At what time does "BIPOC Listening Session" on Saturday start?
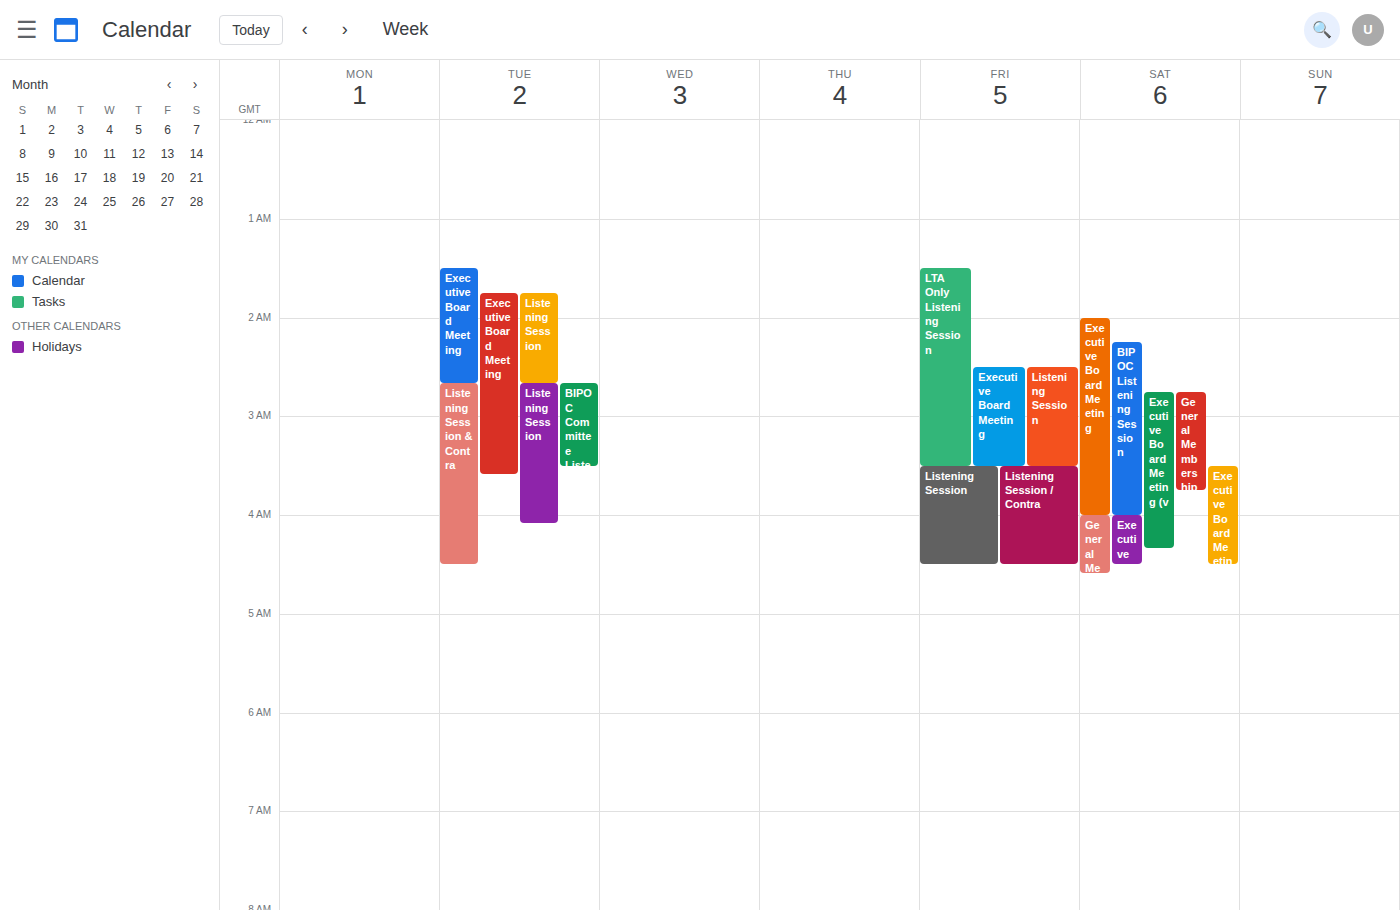
2:15 AM